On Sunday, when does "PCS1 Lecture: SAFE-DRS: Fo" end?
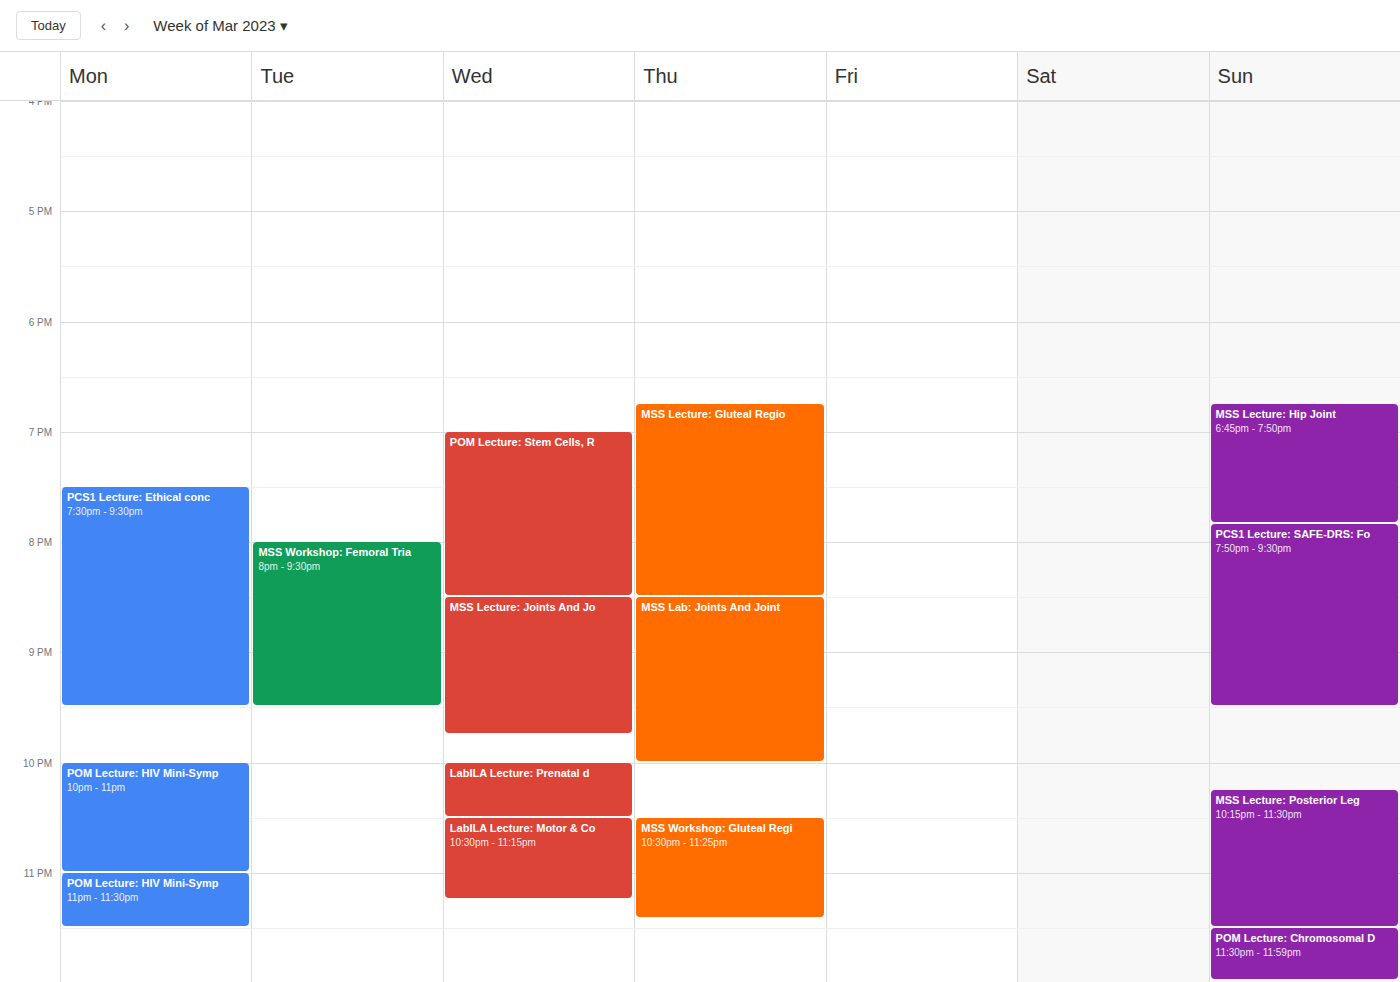
9:30 PM